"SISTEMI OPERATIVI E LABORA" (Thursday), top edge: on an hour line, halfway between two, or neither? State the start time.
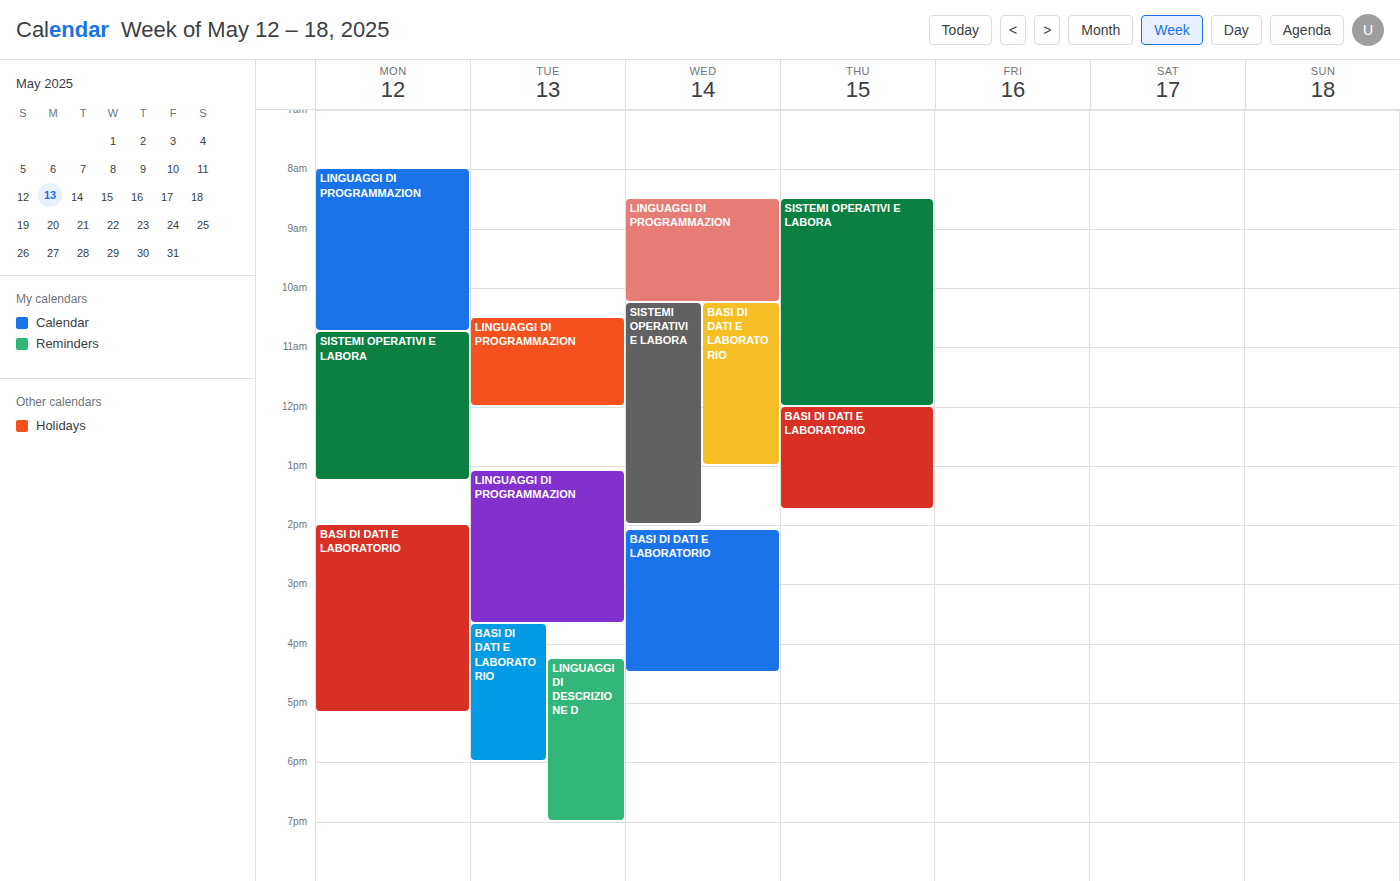
8:30 AM -- halfway between the 8 AM and 9 AM lines.